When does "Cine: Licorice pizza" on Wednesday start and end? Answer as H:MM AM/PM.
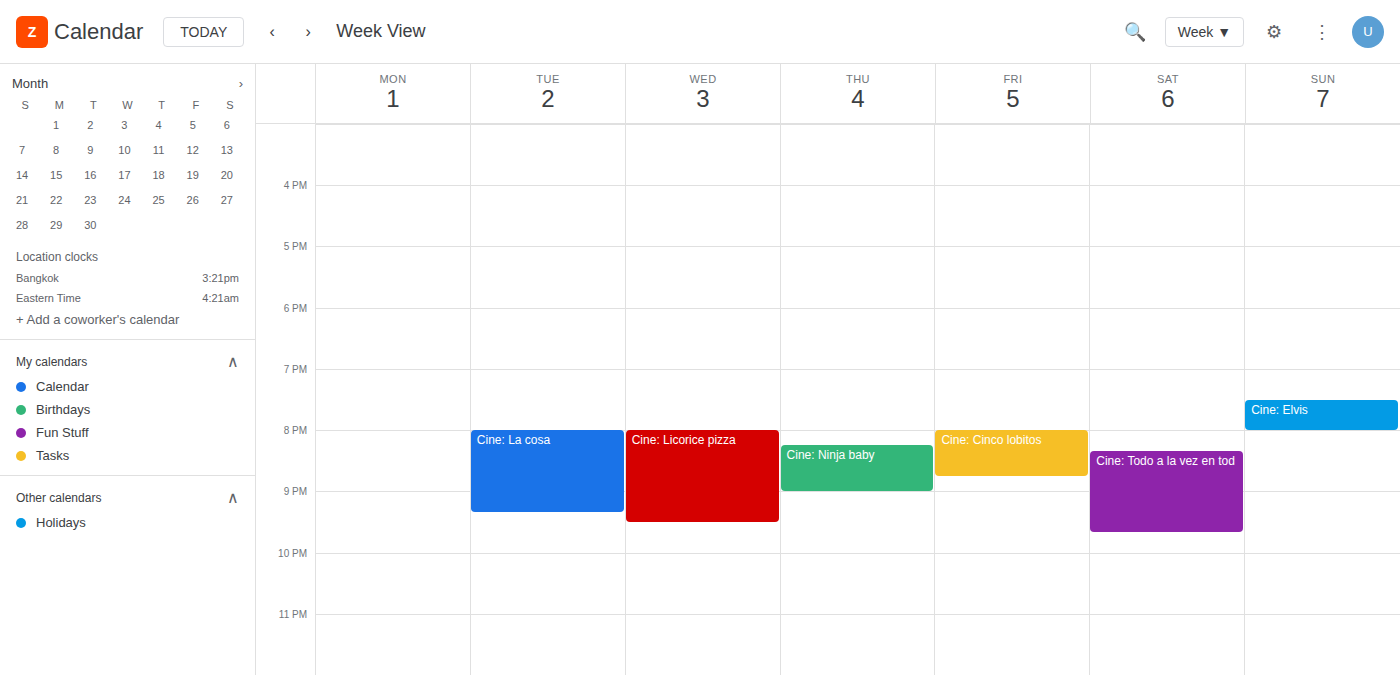
8:00 PM to 9:30 PM